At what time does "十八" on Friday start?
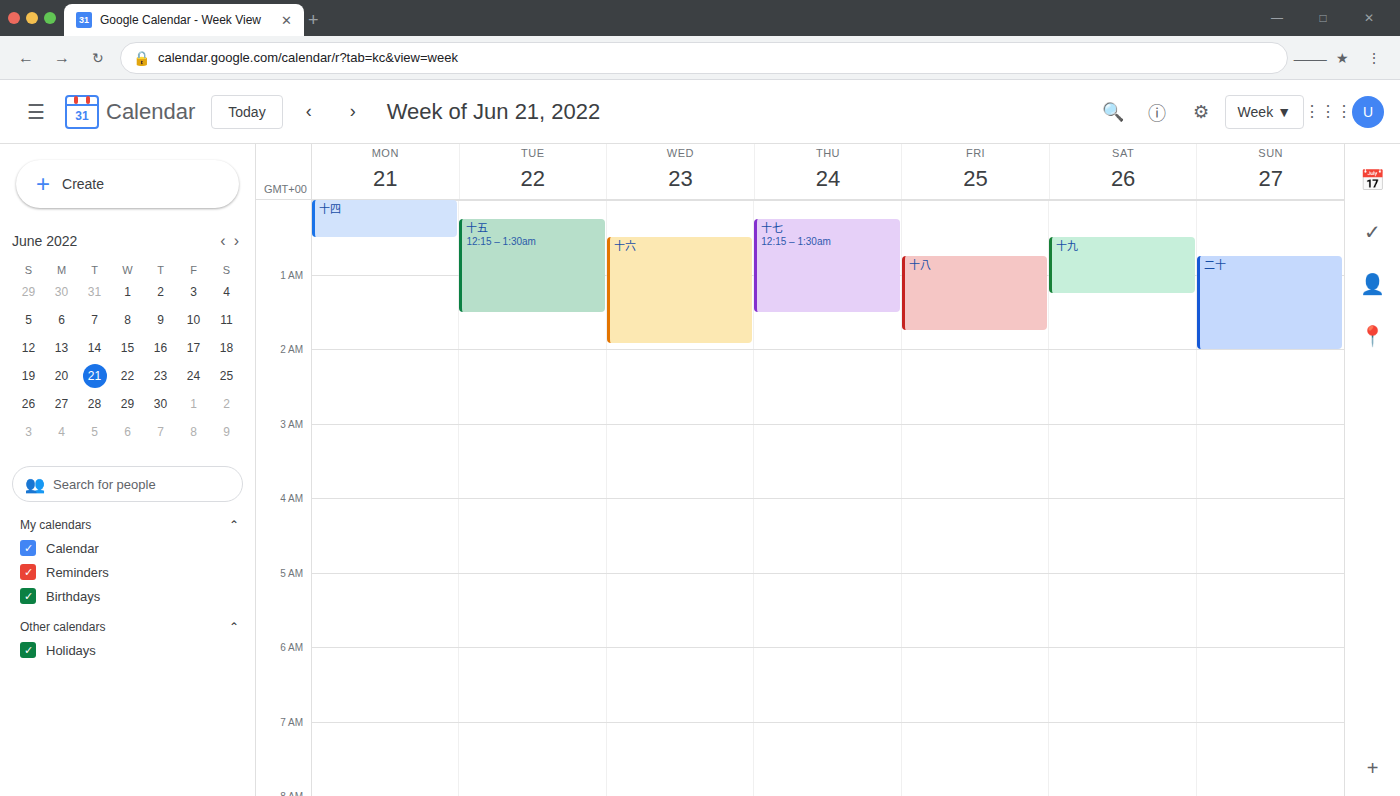
00:45